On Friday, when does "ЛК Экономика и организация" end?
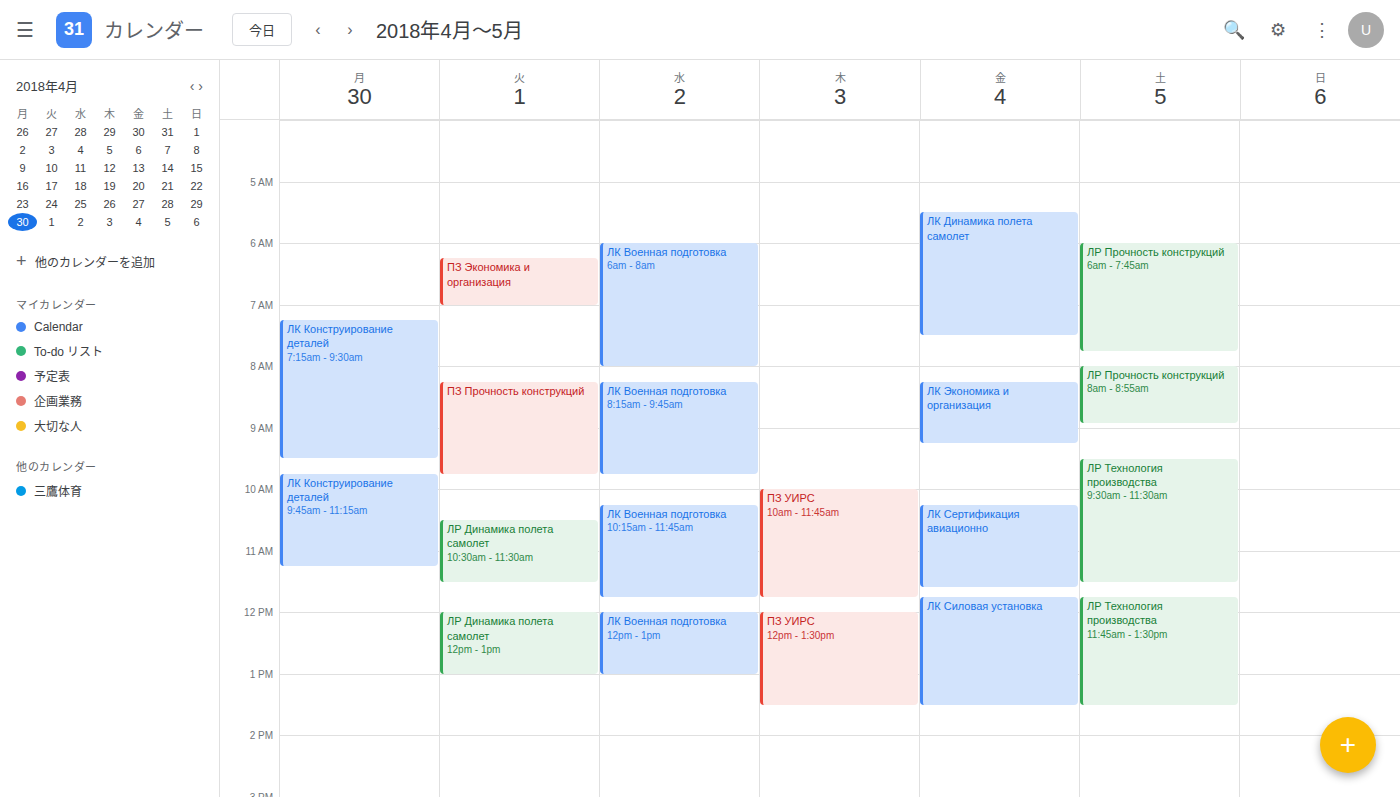
9:15 AM